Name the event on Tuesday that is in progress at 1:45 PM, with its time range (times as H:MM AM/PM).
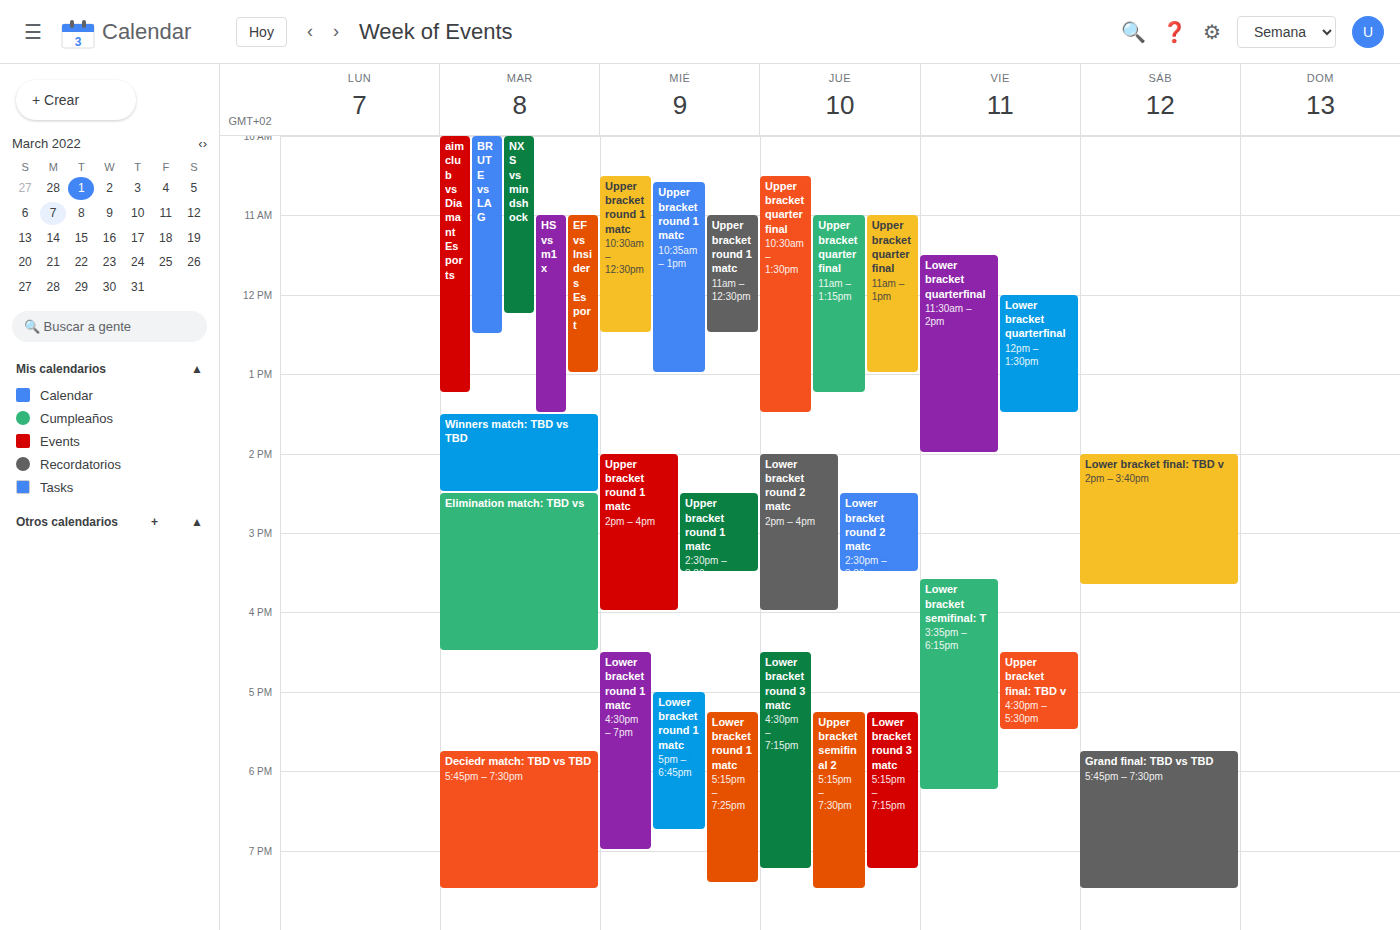
"Winners match: TBD vs TBD", 1:30 PM to 2:30 PM